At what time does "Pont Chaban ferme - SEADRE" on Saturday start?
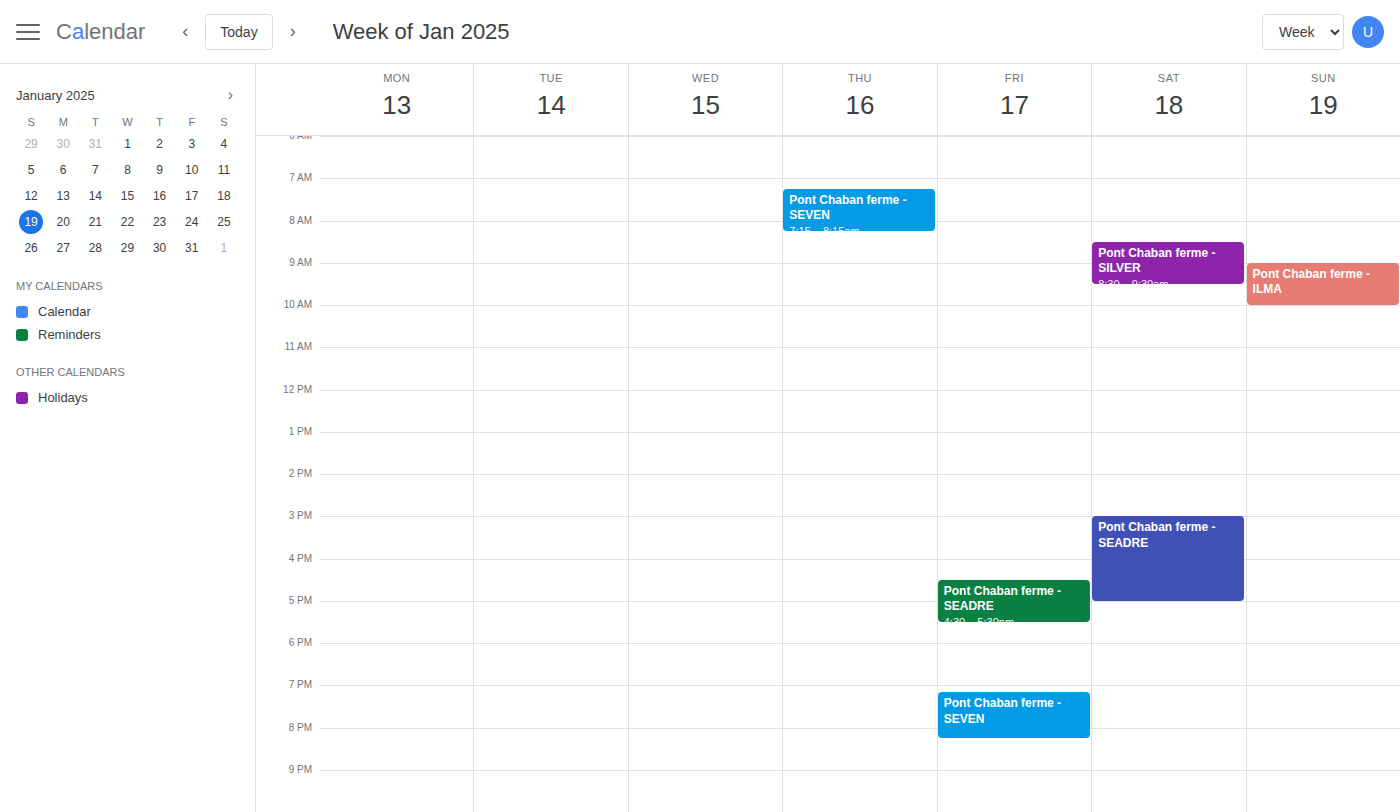
3:00 PM